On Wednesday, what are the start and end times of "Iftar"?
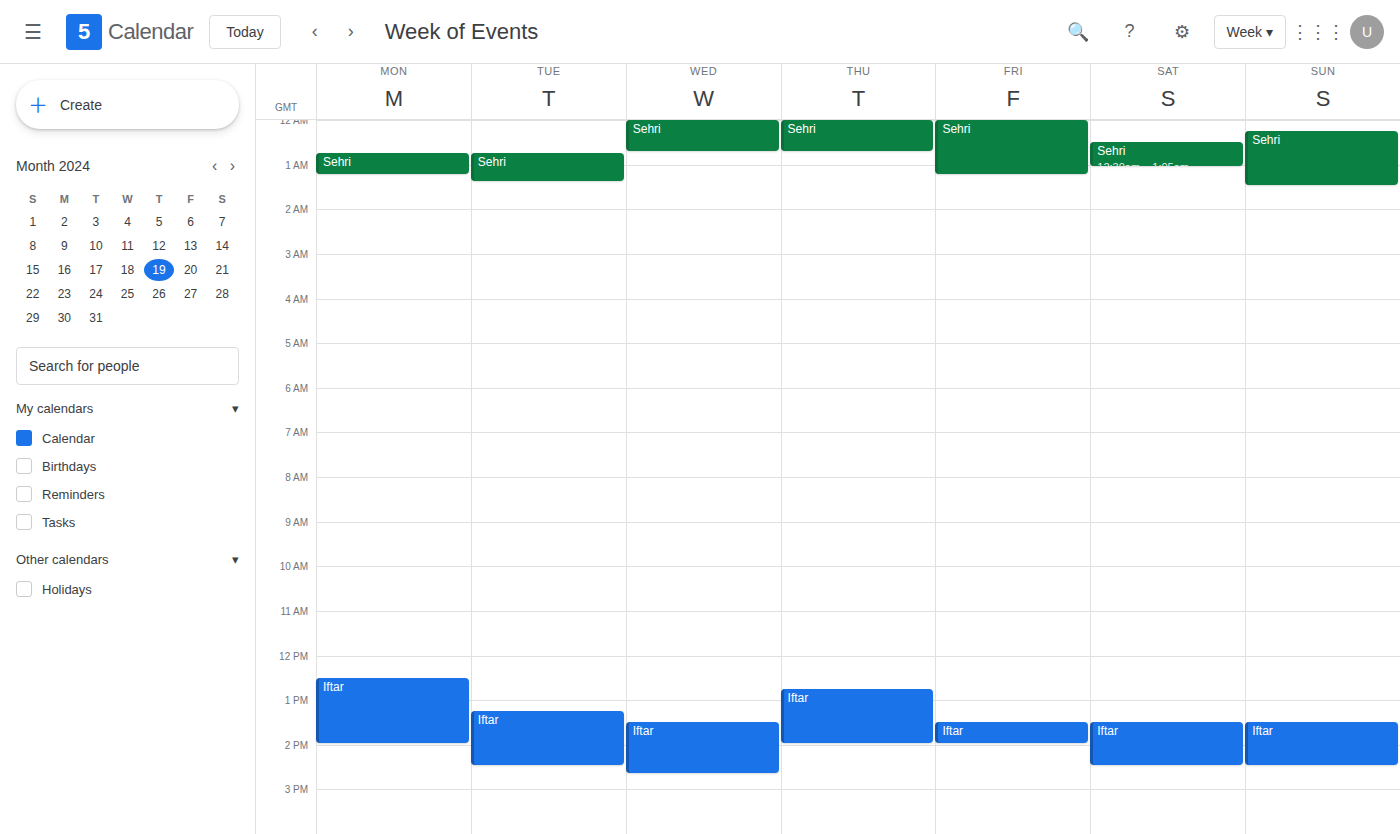
1:30 PM to 2:40 PM